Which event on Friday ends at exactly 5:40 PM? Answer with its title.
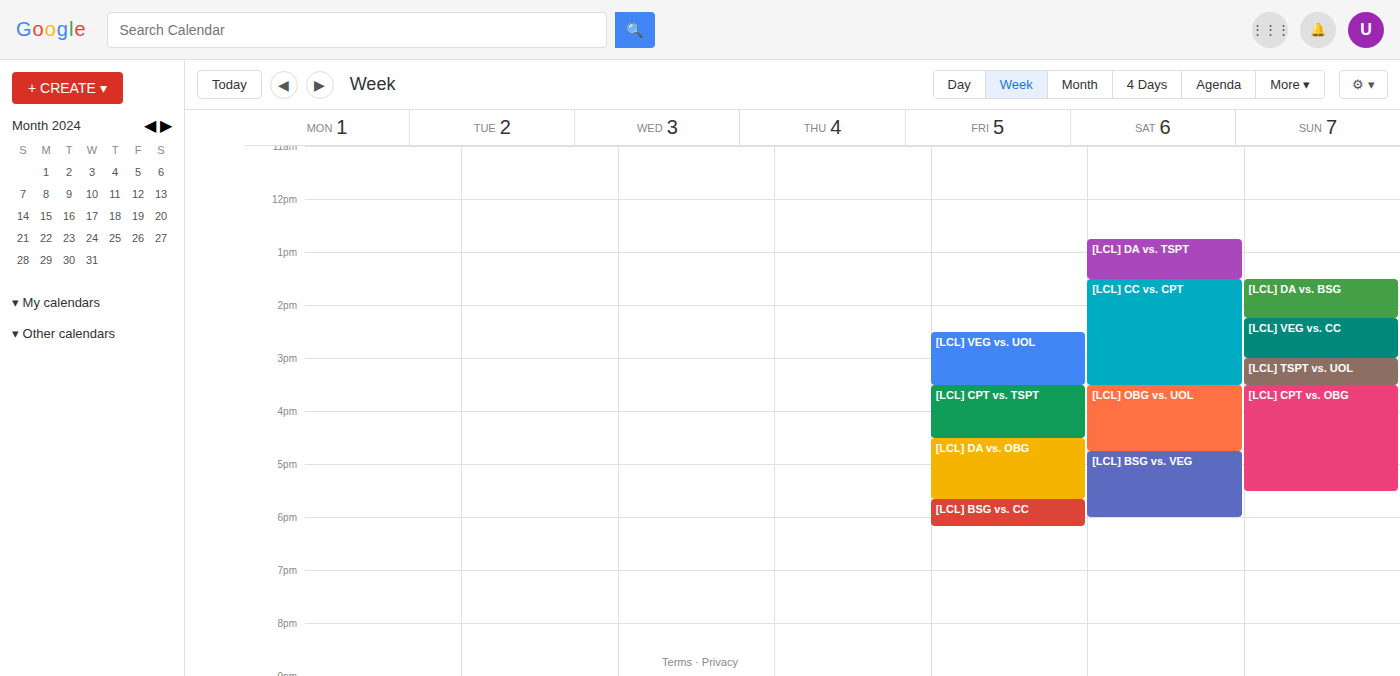
"[LCL] DA vs. OBG"